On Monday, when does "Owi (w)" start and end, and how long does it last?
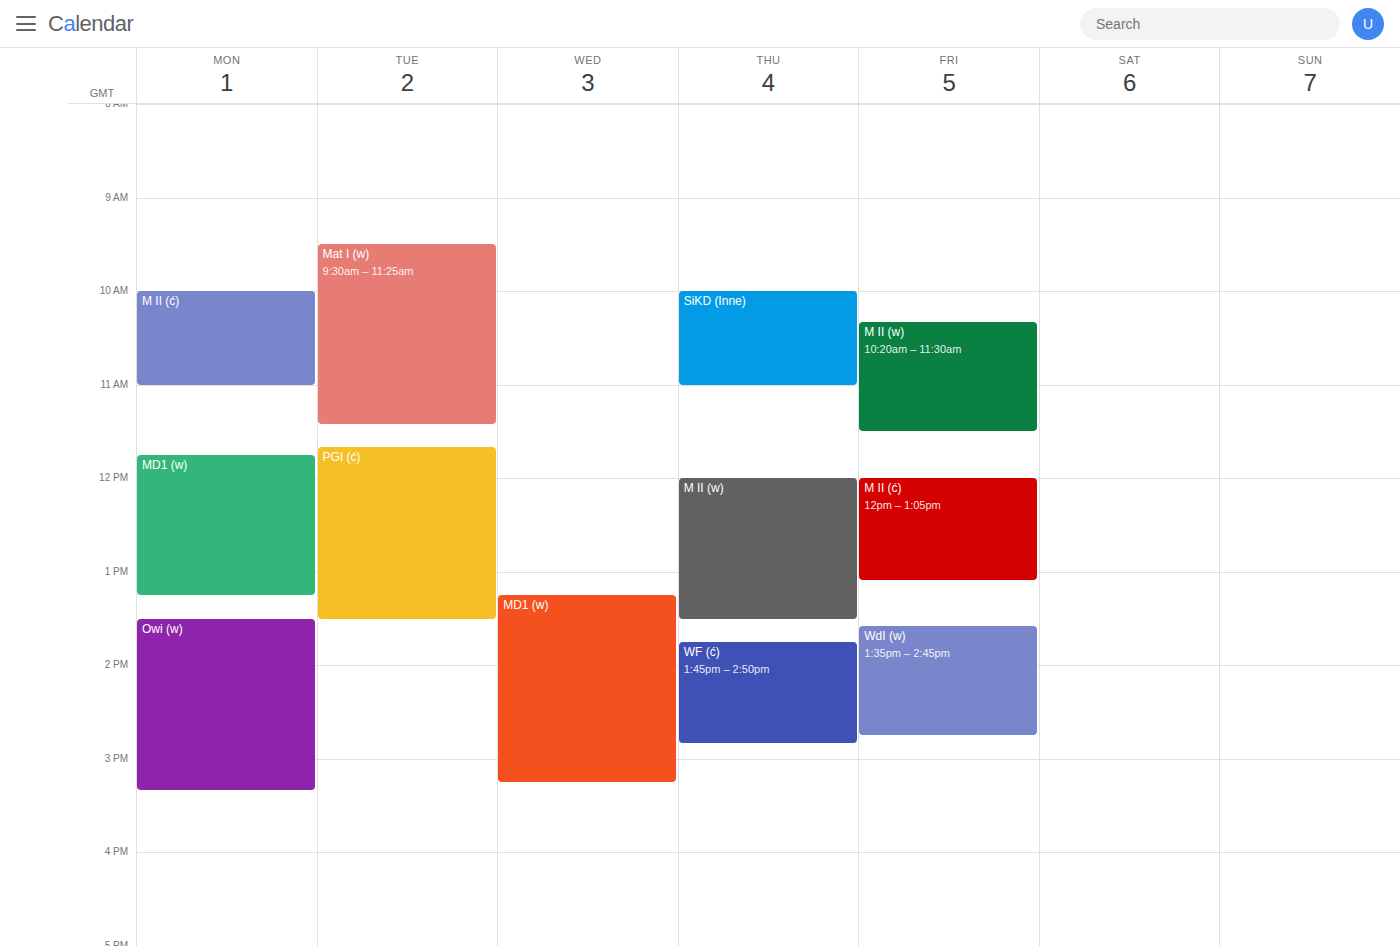
1:30 PM to 3:20 PM, 1 hour 50 minutes